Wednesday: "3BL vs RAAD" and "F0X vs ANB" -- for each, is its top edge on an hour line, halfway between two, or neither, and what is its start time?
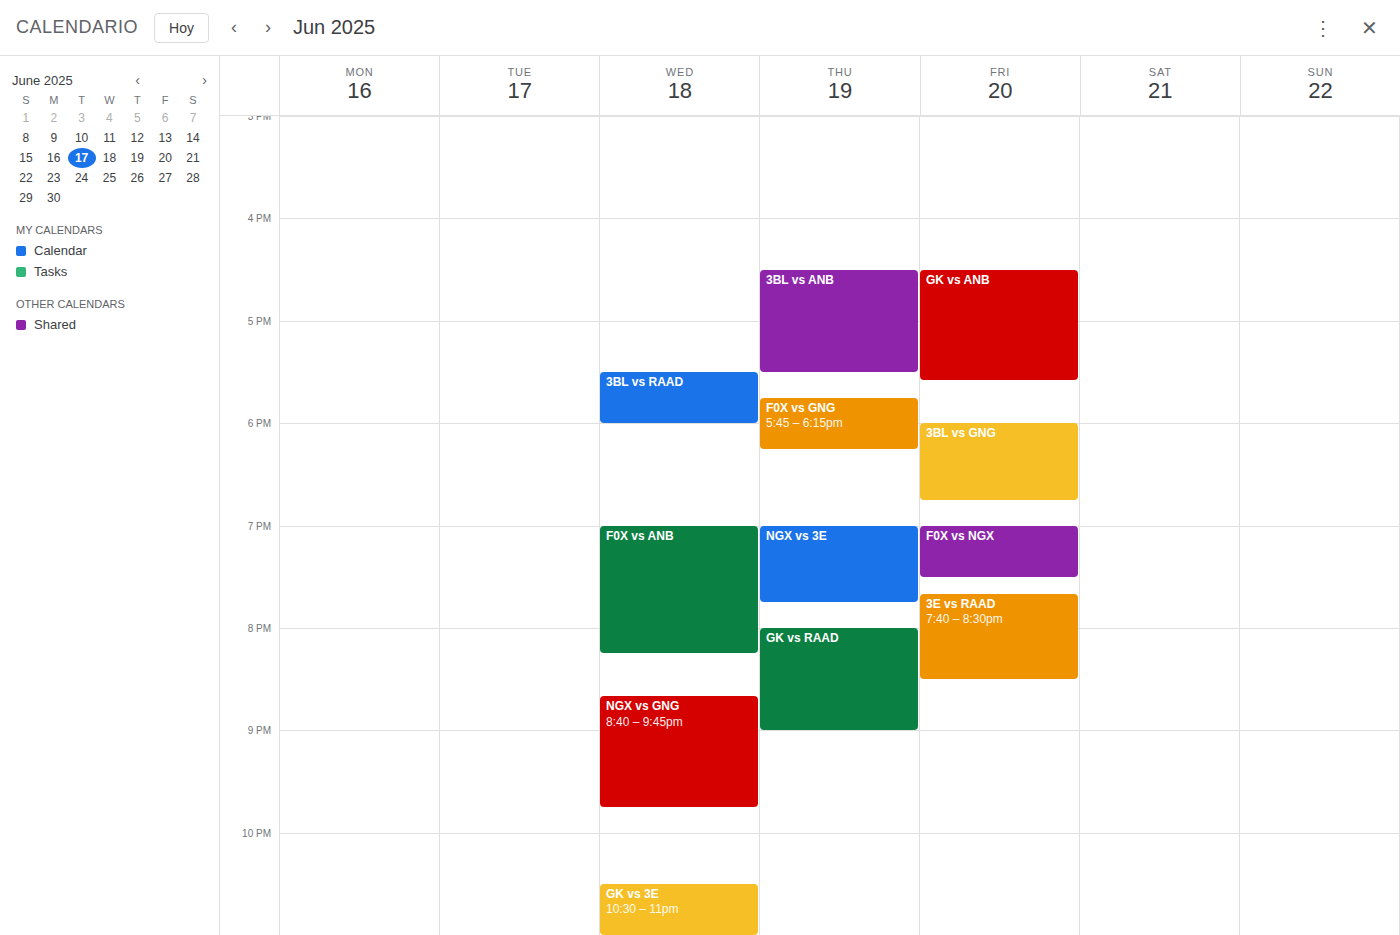
"3BL vs RAAD": 5:30 PM, halfway between the 5 PM and 6 PM lines. "F0X vs ANB": 7:00 PM, exactly on the 7 PM line.